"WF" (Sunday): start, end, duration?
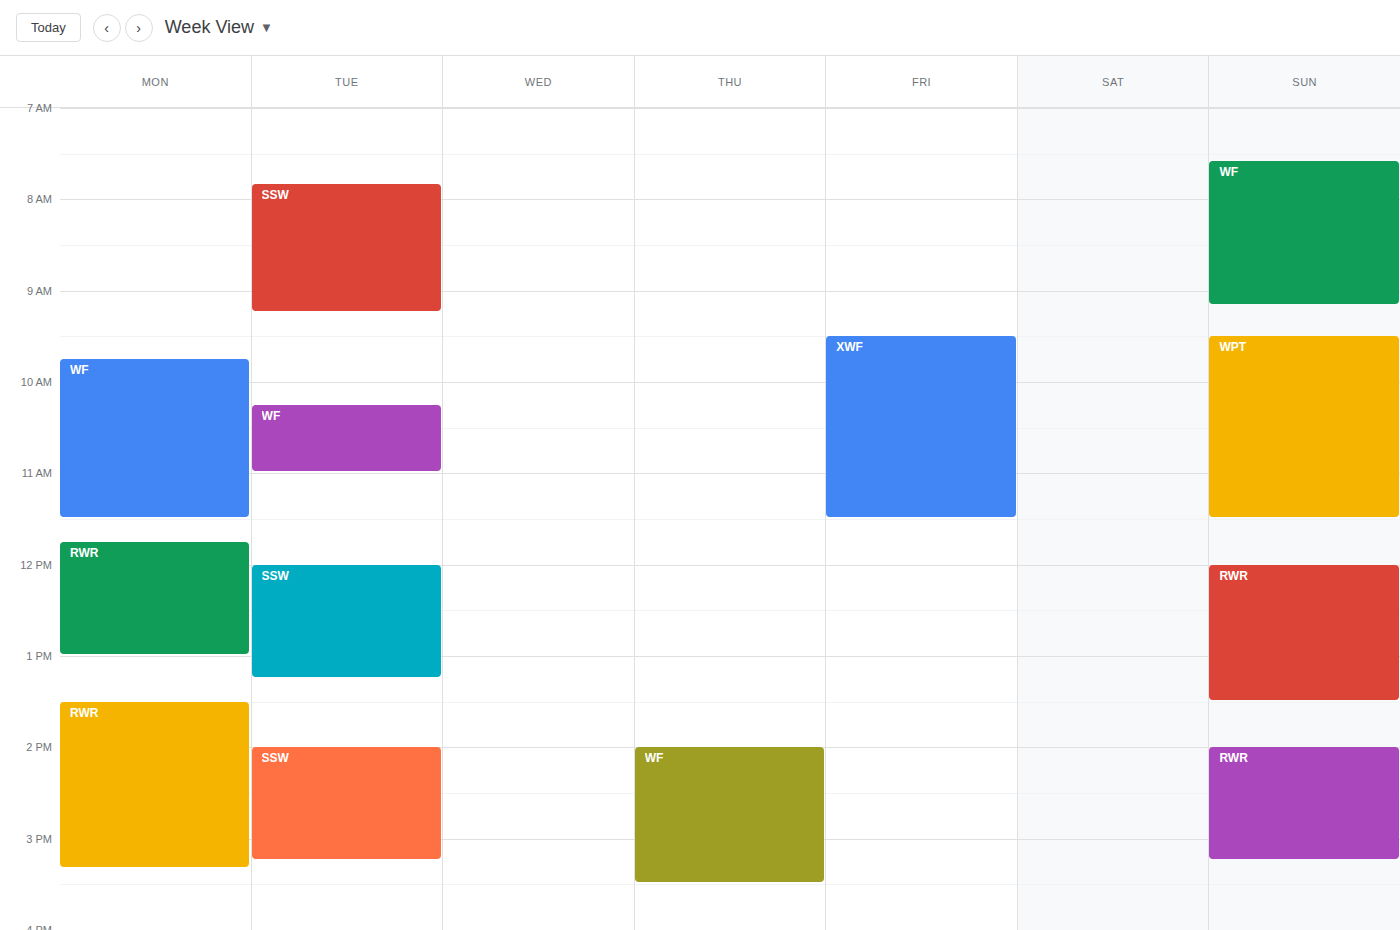
7:35 AM to 9:10 AM, 1 hour 35 minutes